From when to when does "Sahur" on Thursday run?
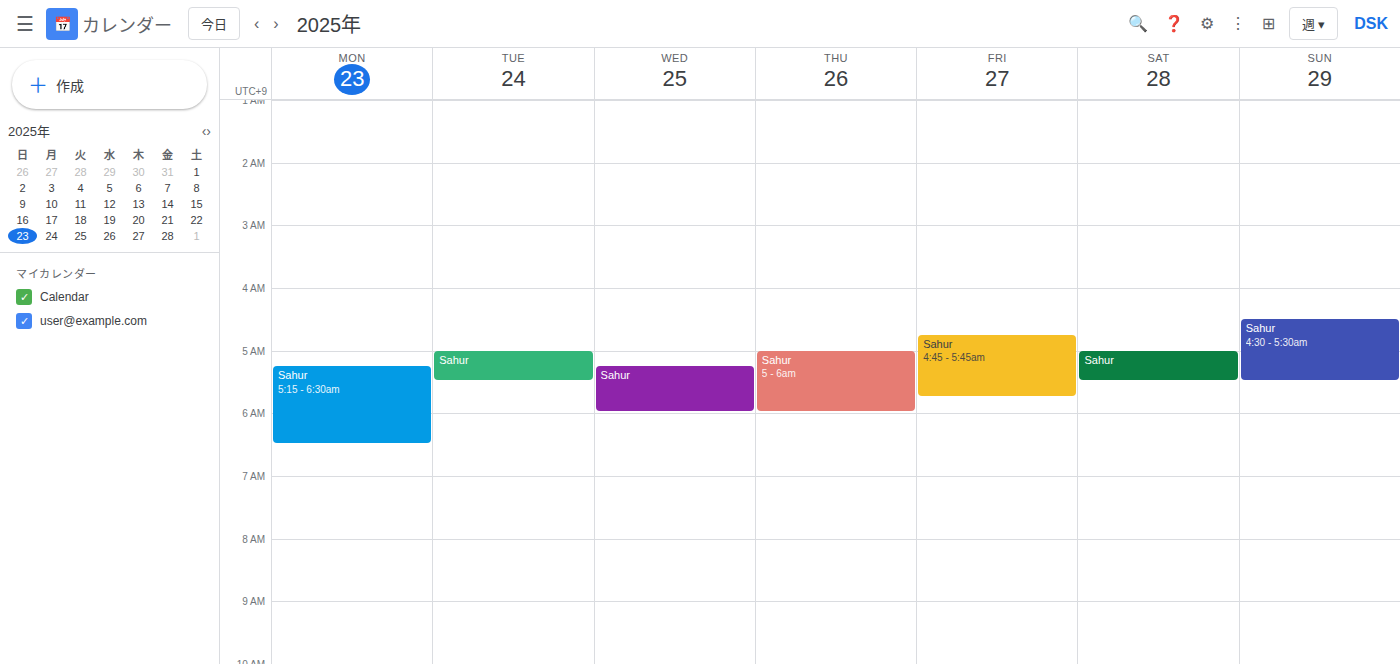
5:00 AM to 6:00 AM